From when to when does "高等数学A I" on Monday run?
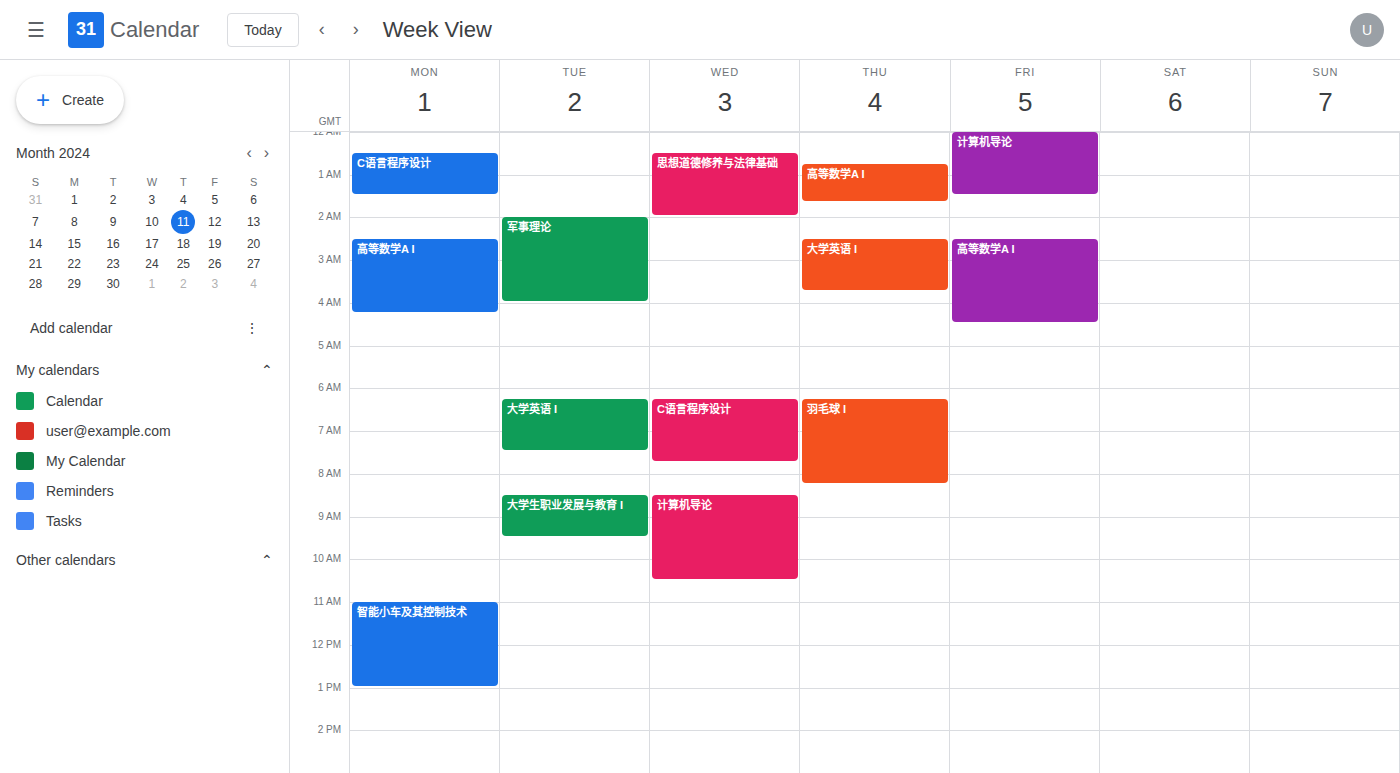
2:30 AM to 4:15 AM